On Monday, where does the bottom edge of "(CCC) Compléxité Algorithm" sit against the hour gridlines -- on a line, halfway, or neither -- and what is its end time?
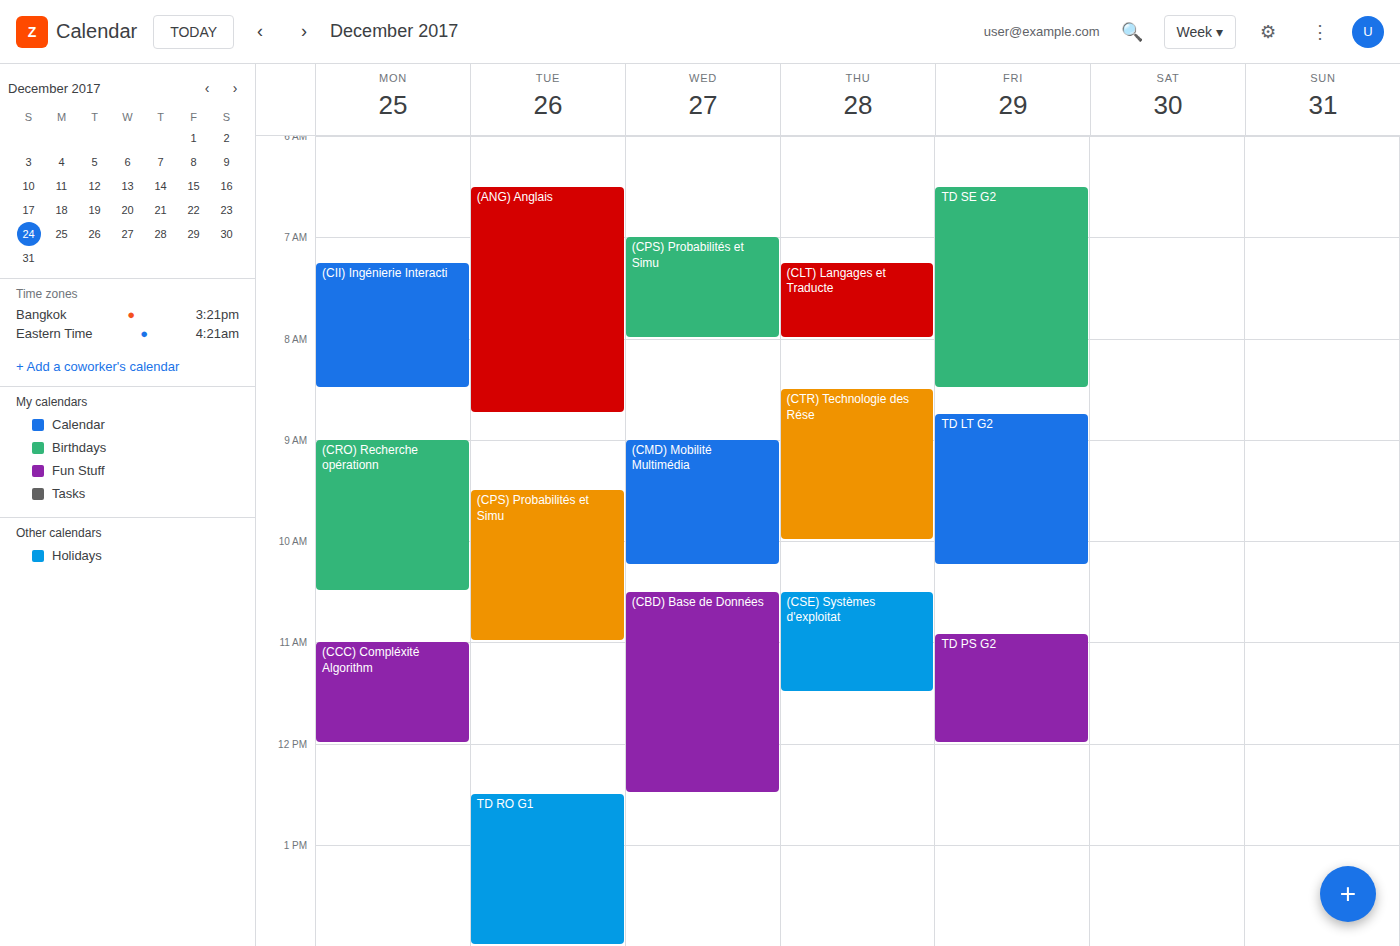
12:00 PM -- exactly on the 12 PM line.